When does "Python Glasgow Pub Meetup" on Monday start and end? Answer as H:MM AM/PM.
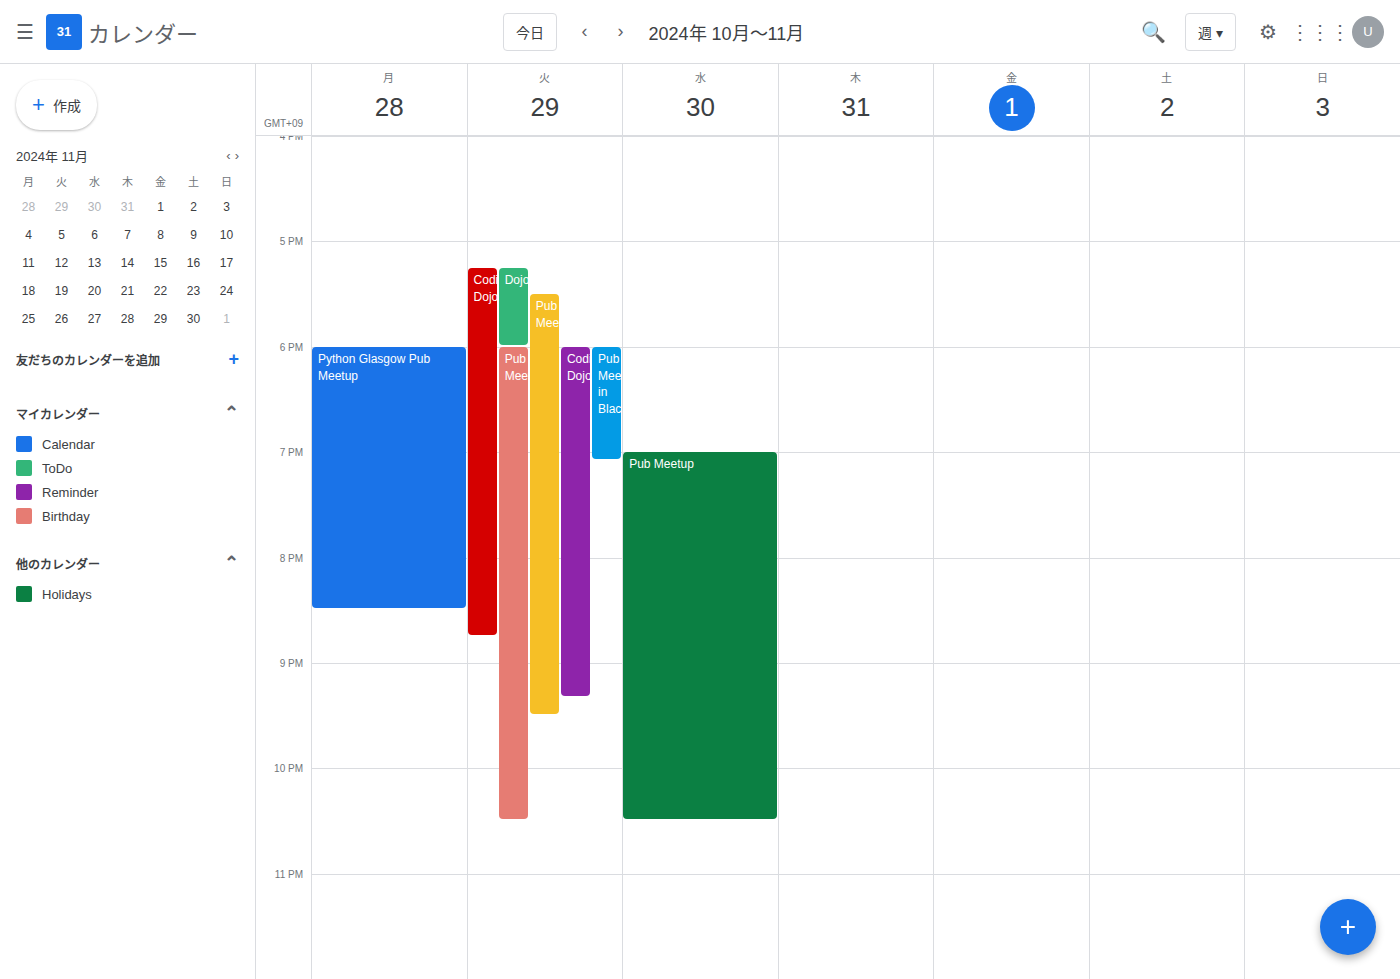
6:00 PM to 8:30 PM